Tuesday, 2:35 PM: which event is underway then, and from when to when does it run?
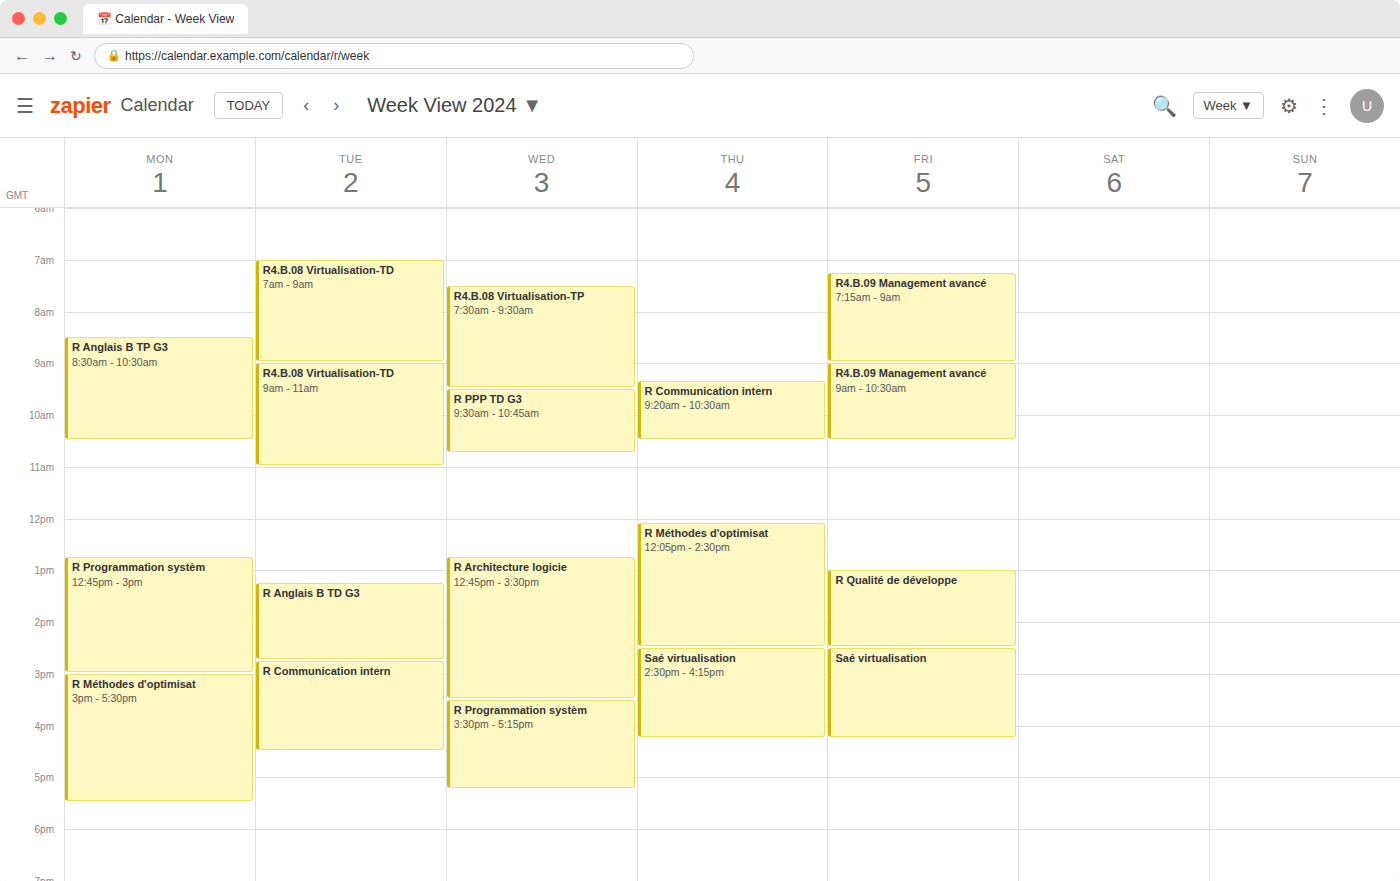
"R Anglais B TD G3", 1:15 PM to 2:45 PM